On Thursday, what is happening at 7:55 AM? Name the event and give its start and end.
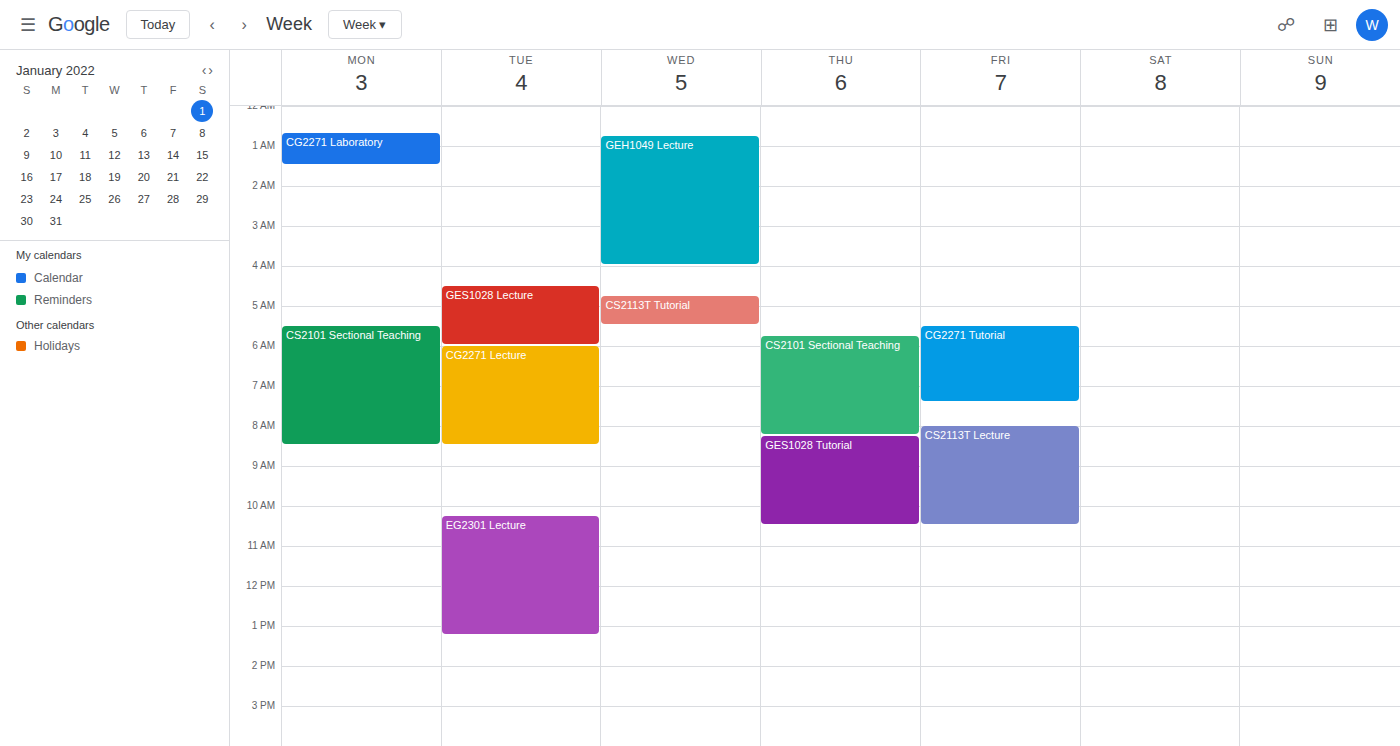
"CS2101 Sectional Teaching", 5:45 AM to 8:15 AM